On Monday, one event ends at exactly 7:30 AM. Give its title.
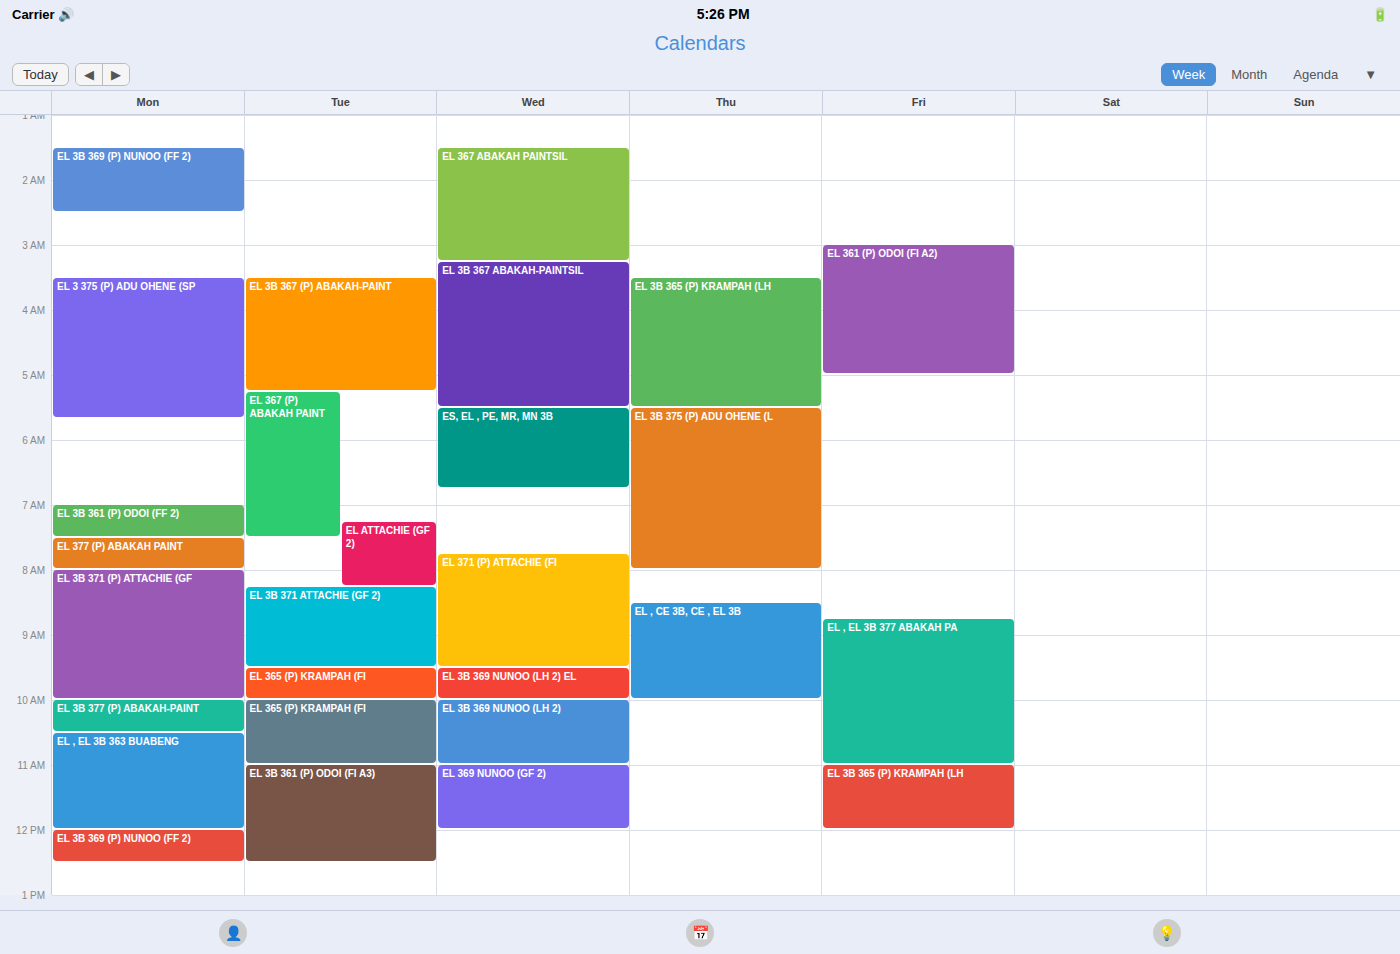
"EL 3B 361 (P) ODOI (FF 2)"